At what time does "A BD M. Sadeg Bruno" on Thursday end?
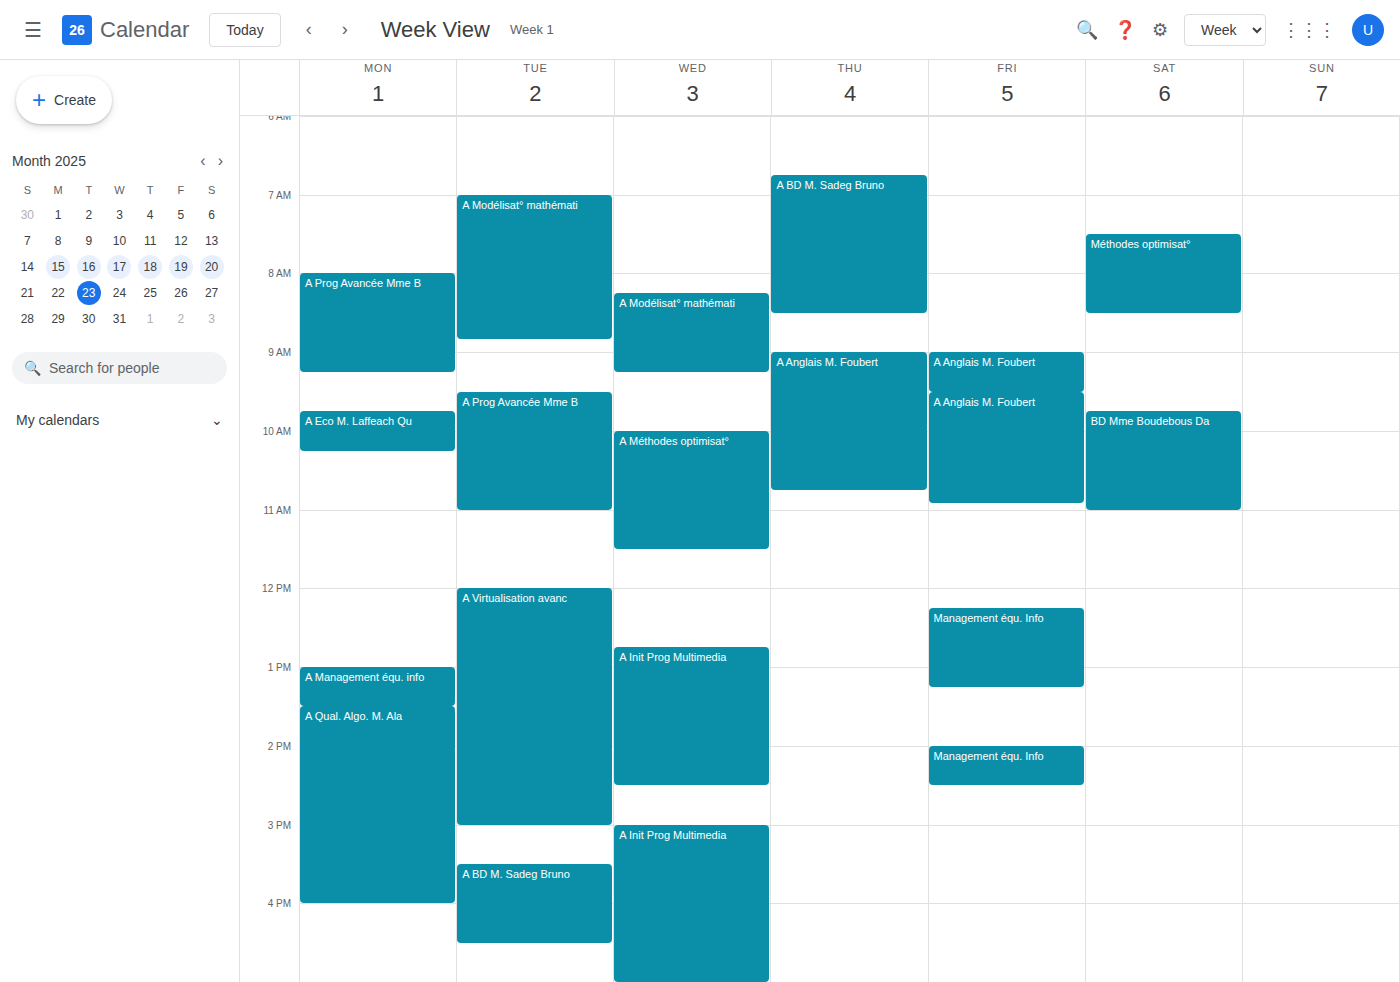
8:30 AM